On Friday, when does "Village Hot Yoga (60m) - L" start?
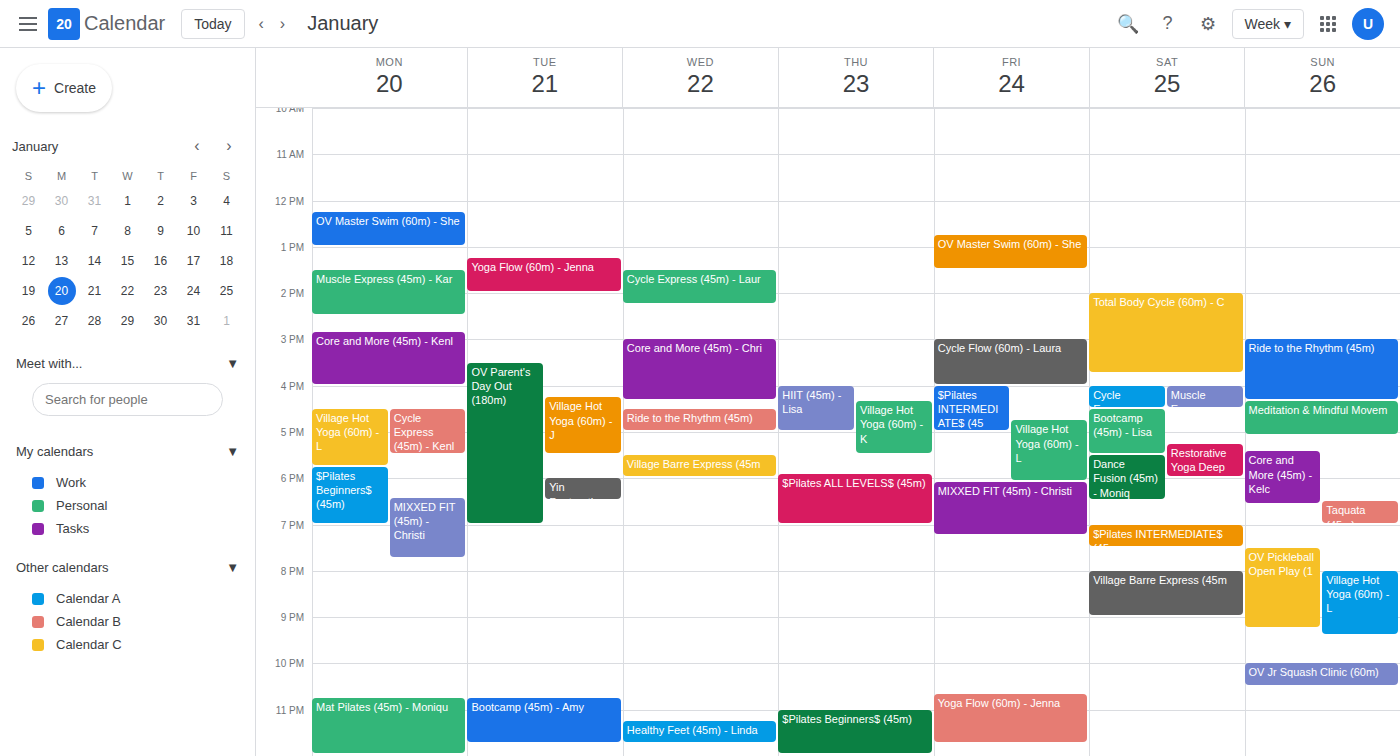
4:45 PM